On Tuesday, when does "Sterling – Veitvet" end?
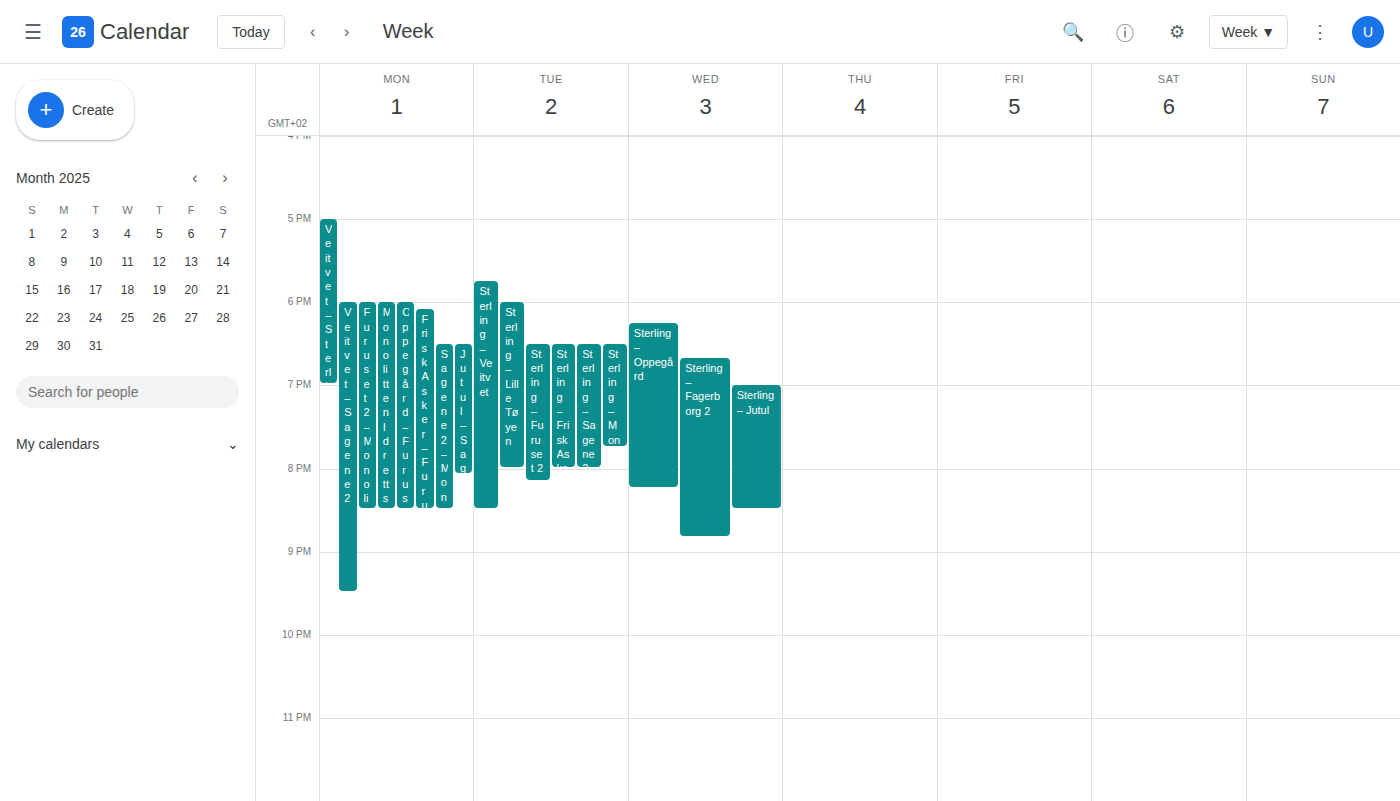
20:30